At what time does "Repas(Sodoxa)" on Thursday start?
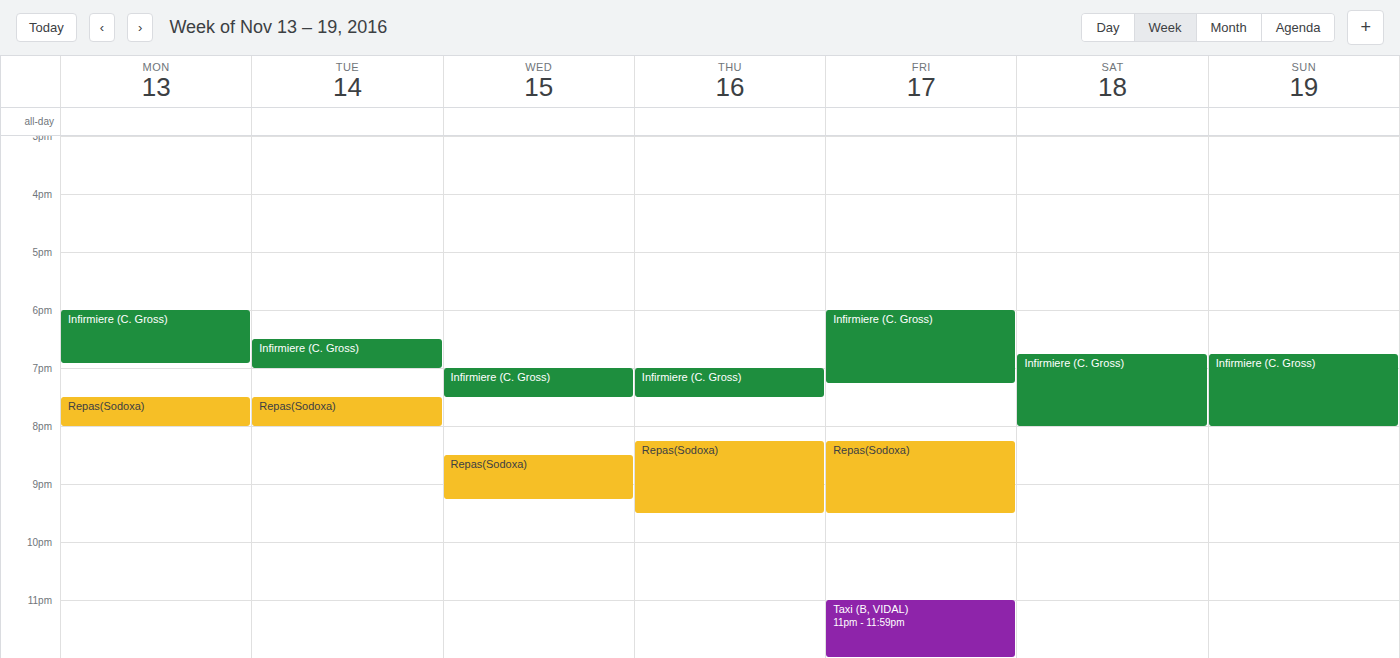
8:15 PM